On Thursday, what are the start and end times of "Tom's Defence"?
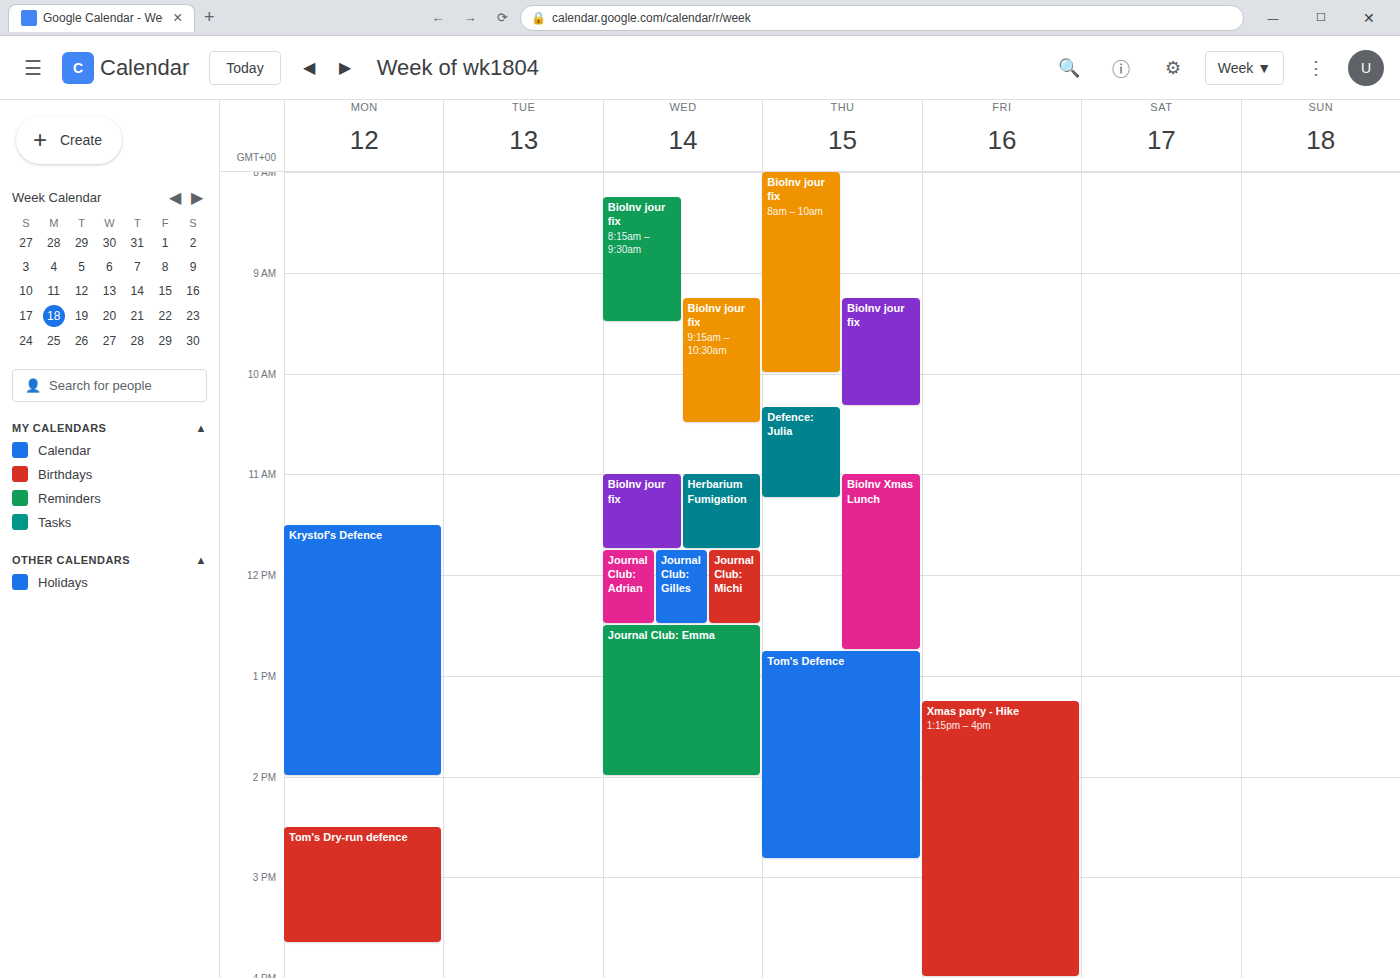
12:45 PM to 2:50 PM